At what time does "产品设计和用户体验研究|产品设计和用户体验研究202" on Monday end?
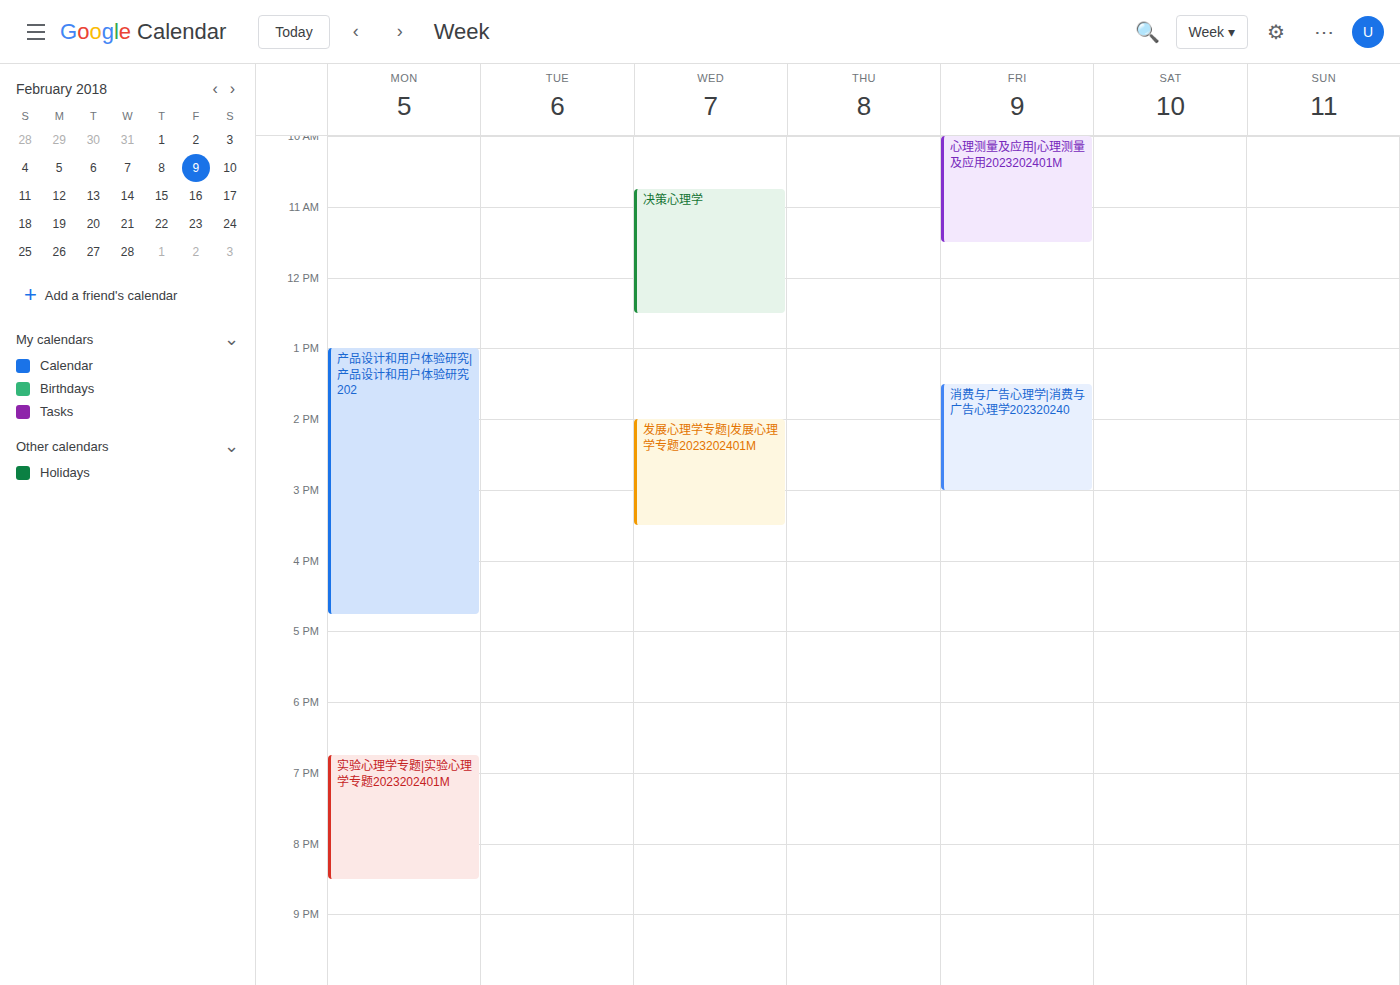
4:45 PM